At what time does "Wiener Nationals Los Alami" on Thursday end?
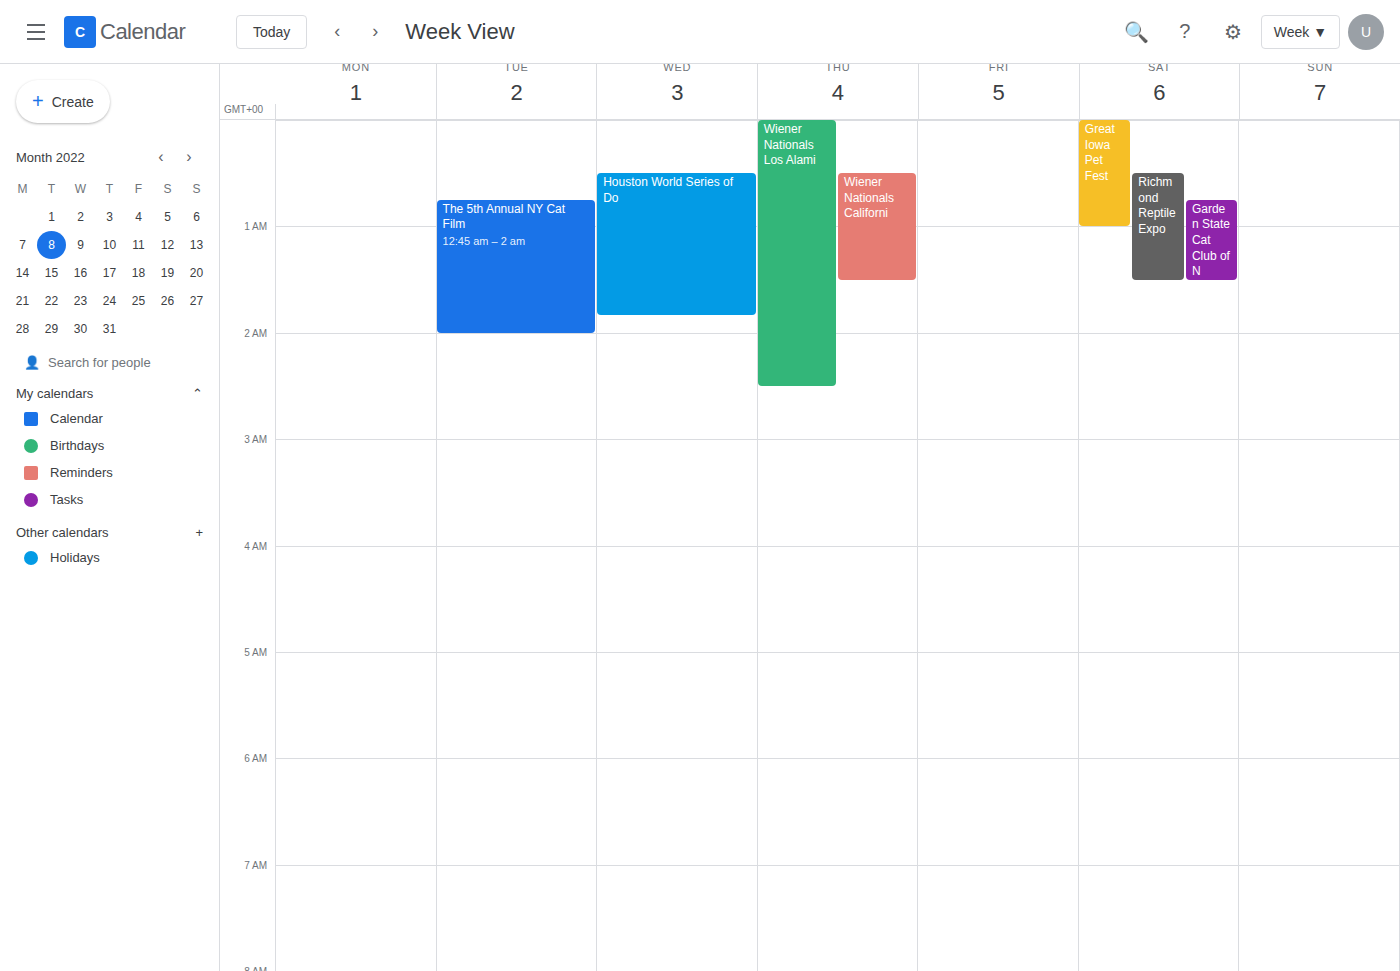
2:30 AM